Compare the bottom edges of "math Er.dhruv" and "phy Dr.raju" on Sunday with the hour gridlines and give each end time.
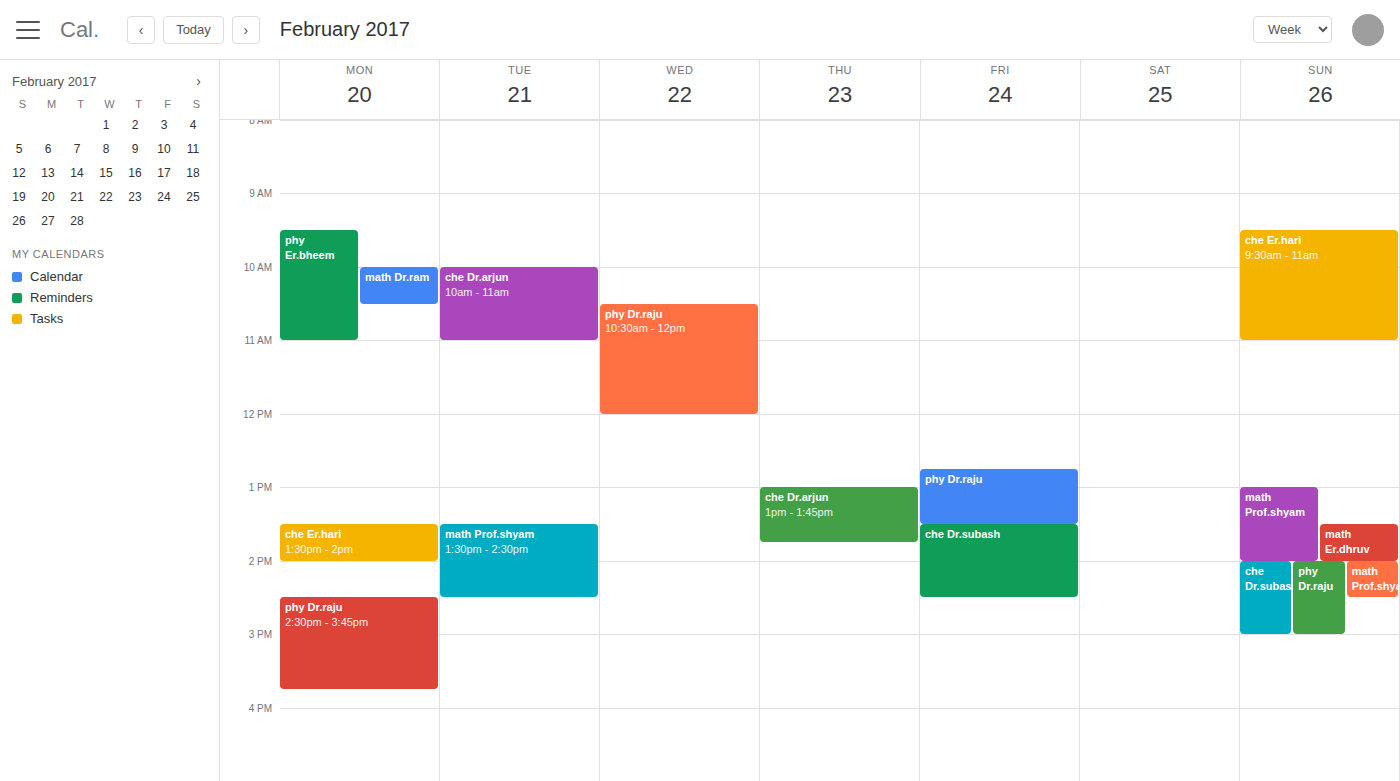
"math Er.dhruv": 2:00 PM, exactly on the 2 PM line. "phy Dr.raju": 3:00 PM, exactly on the 3 PM line.